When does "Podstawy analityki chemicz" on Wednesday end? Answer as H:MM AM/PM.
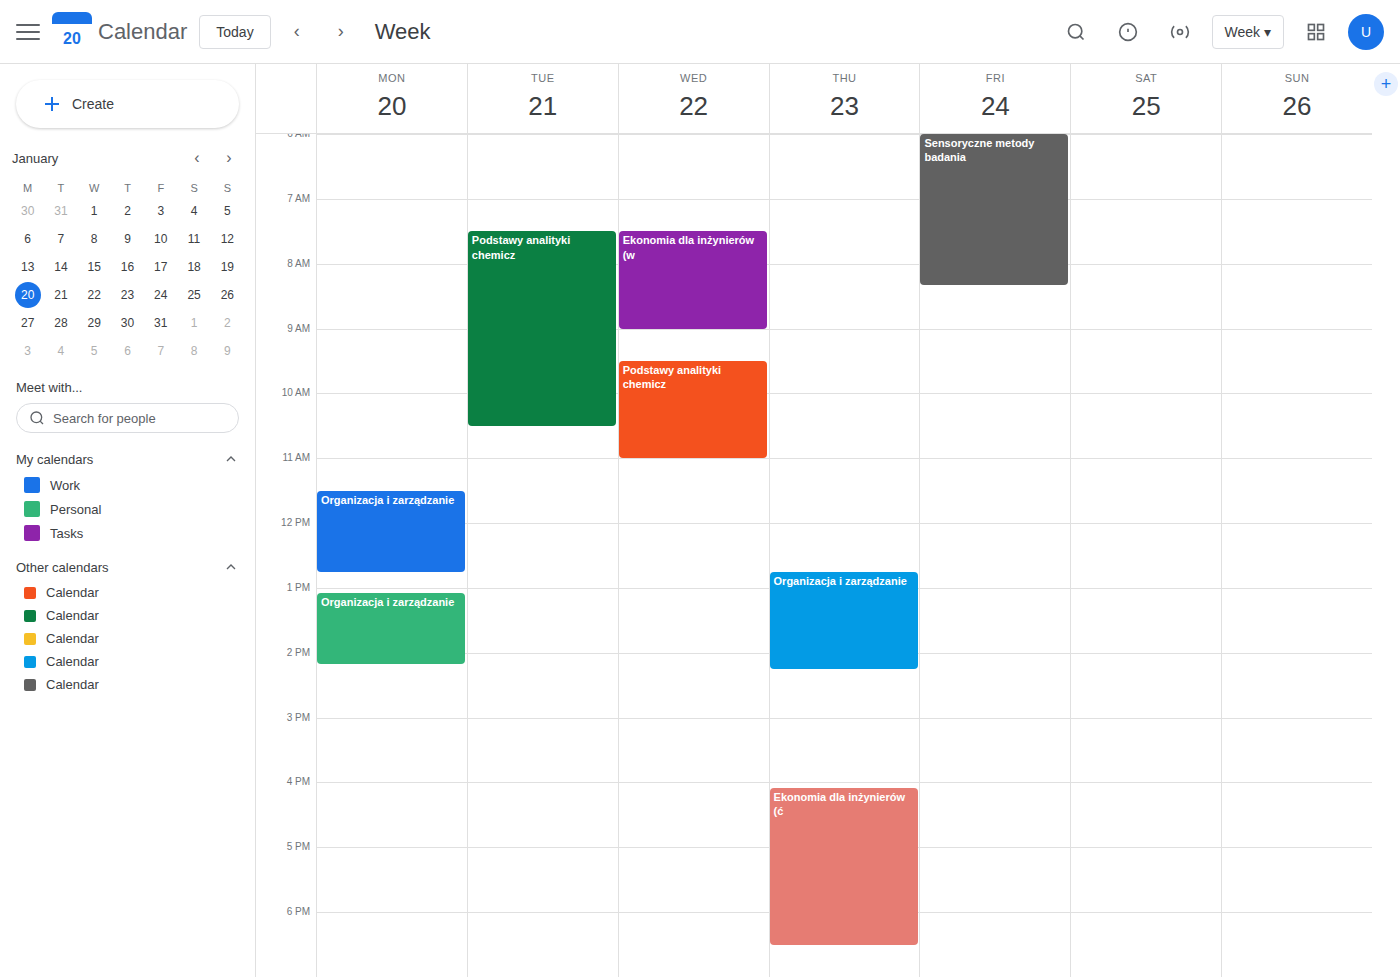
11:00 AM